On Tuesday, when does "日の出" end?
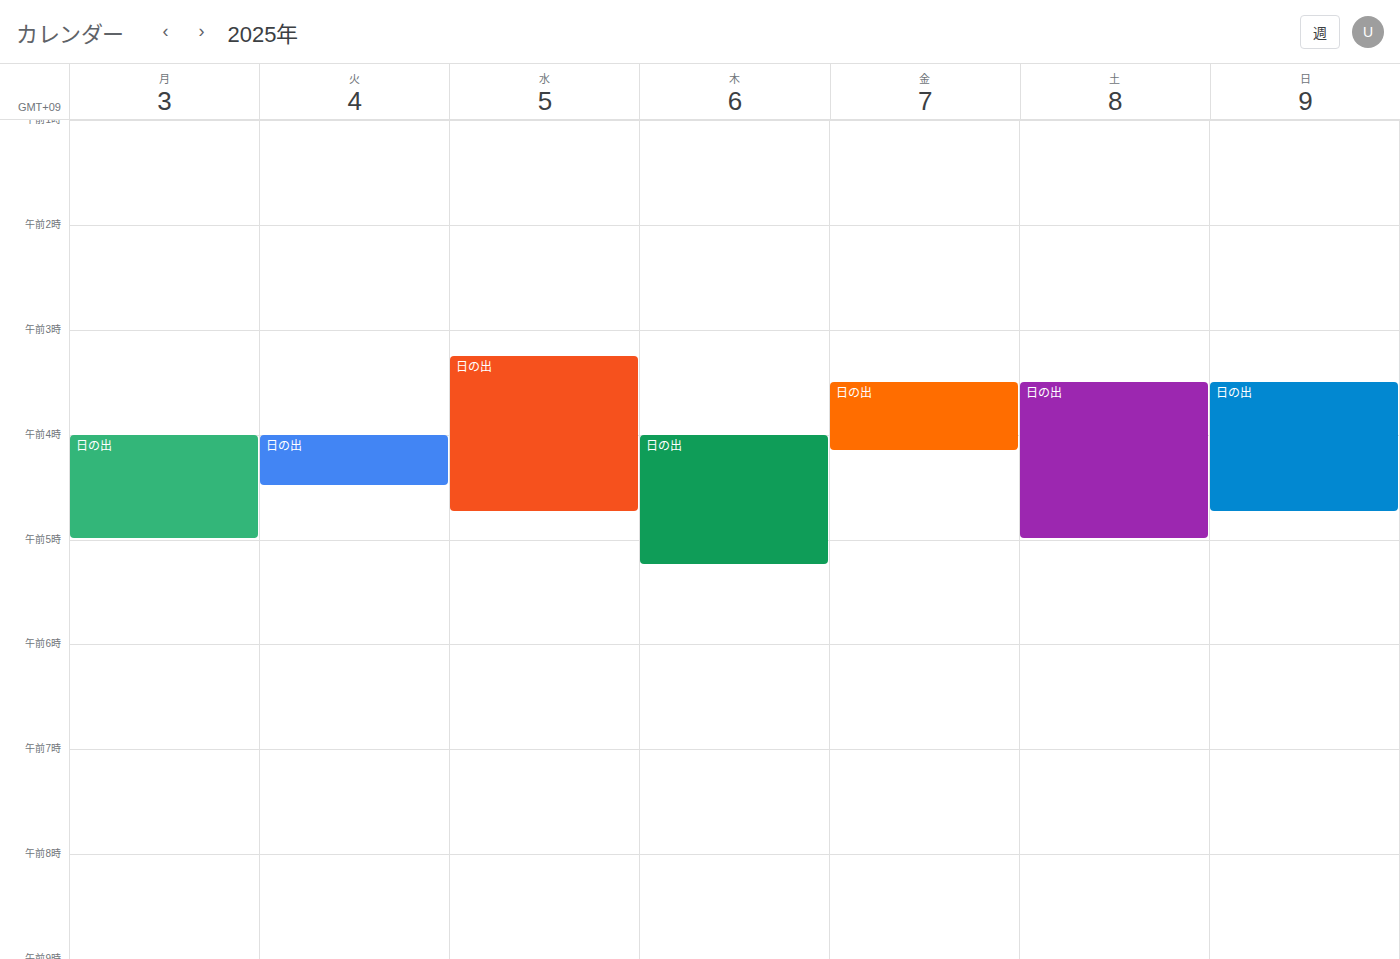
4:30 AM